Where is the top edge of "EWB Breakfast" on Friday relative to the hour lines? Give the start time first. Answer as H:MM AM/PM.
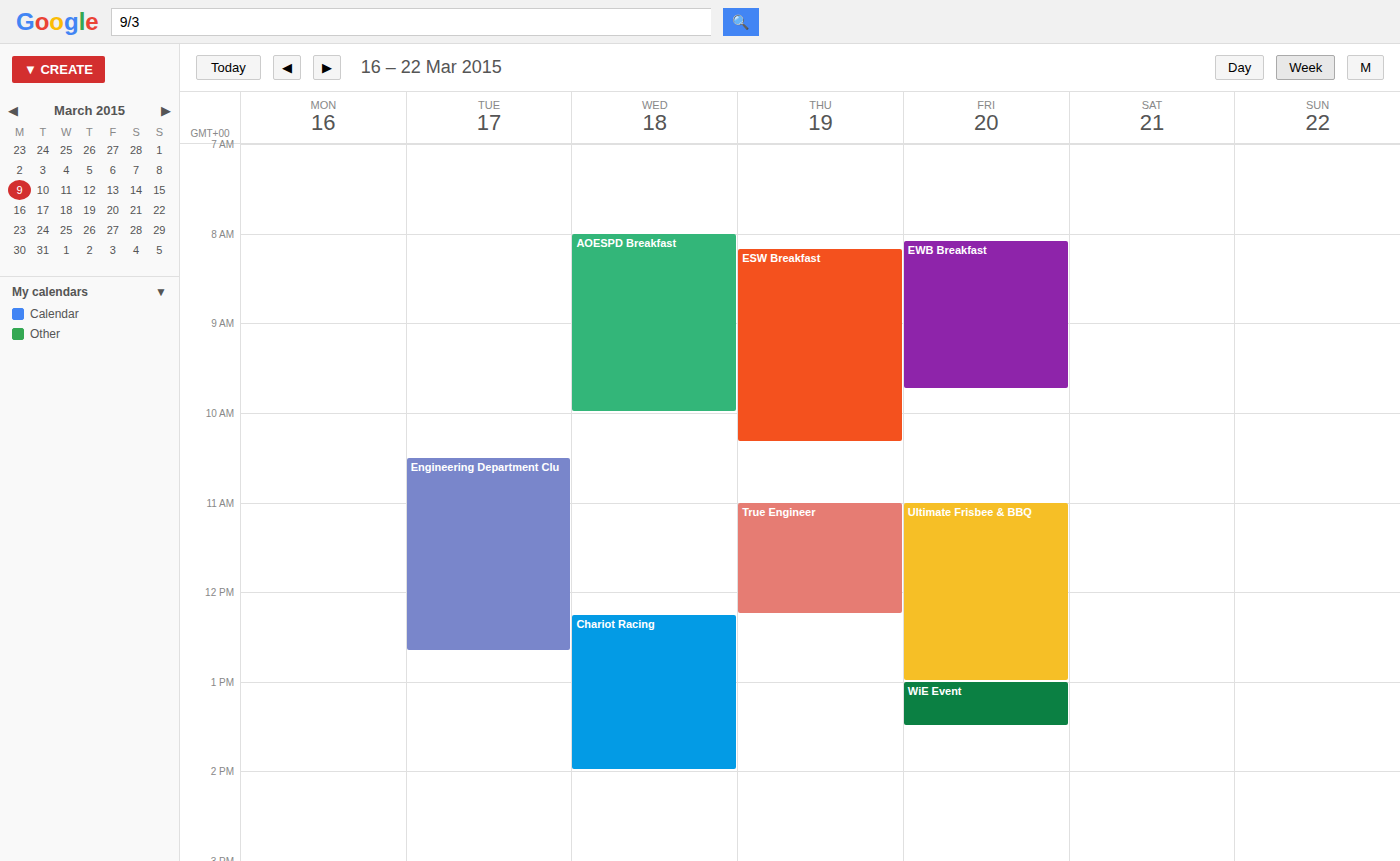
8:05 AM -- neither: 5 minutes below the 8 AM line and 55 minutes above the 9 AM line.